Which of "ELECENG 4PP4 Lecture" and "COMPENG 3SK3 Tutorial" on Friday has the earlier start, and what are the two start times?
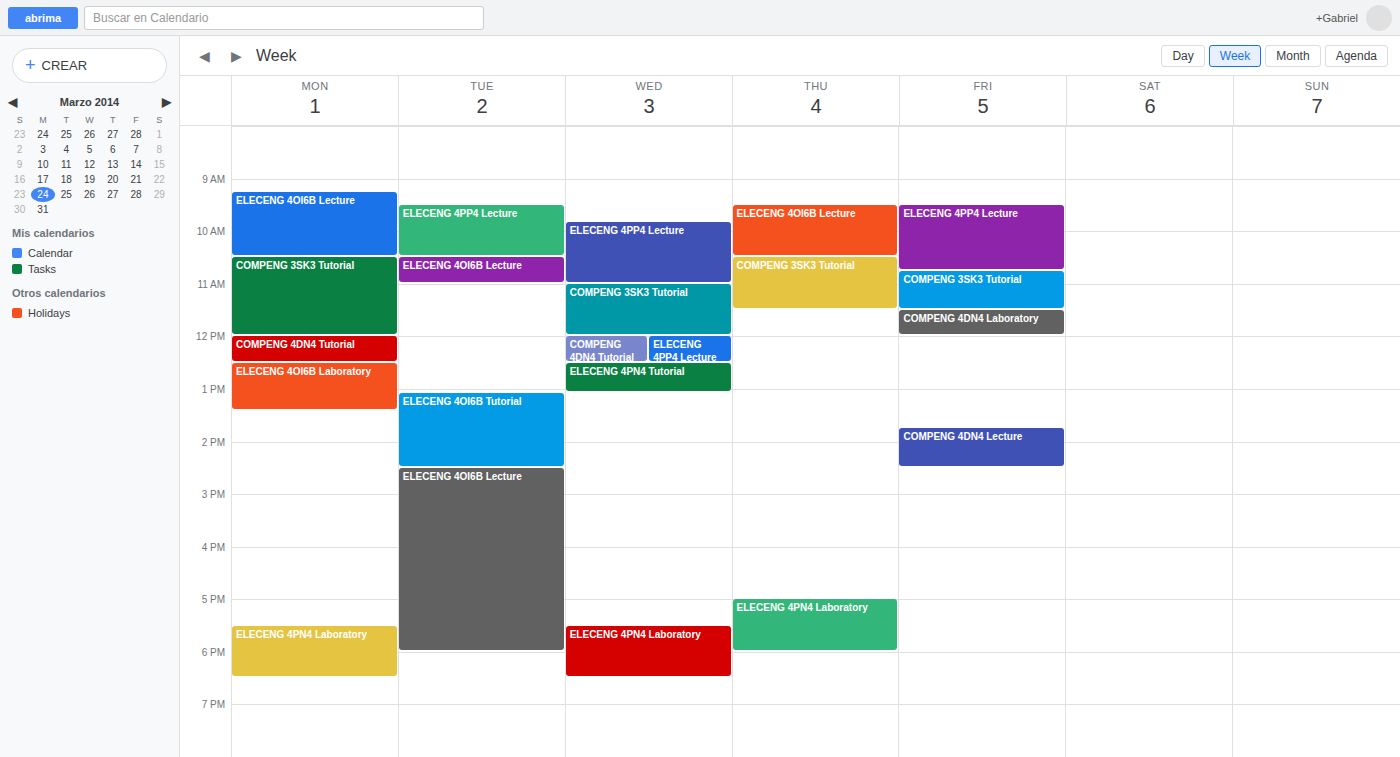
"ELECENG 4PP4 Lecture" 9:30 AM; "COMPENG 3SK3 Tutorial" 10:45 AM.